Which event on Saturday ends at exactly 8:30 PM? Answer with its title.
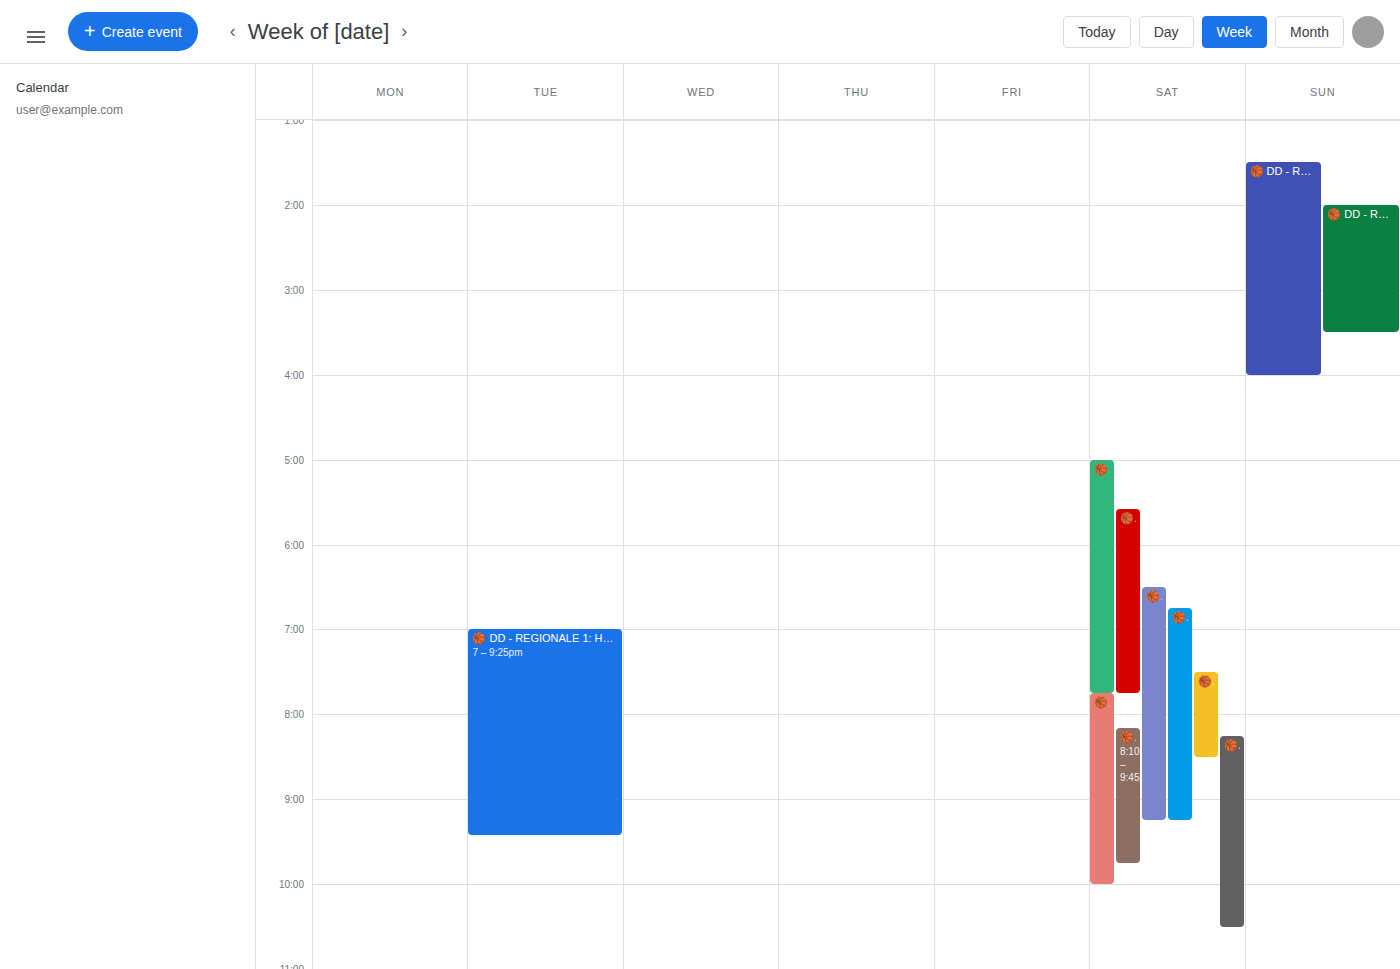
"🏀 DD - REGIONALE 1: ATLAS"